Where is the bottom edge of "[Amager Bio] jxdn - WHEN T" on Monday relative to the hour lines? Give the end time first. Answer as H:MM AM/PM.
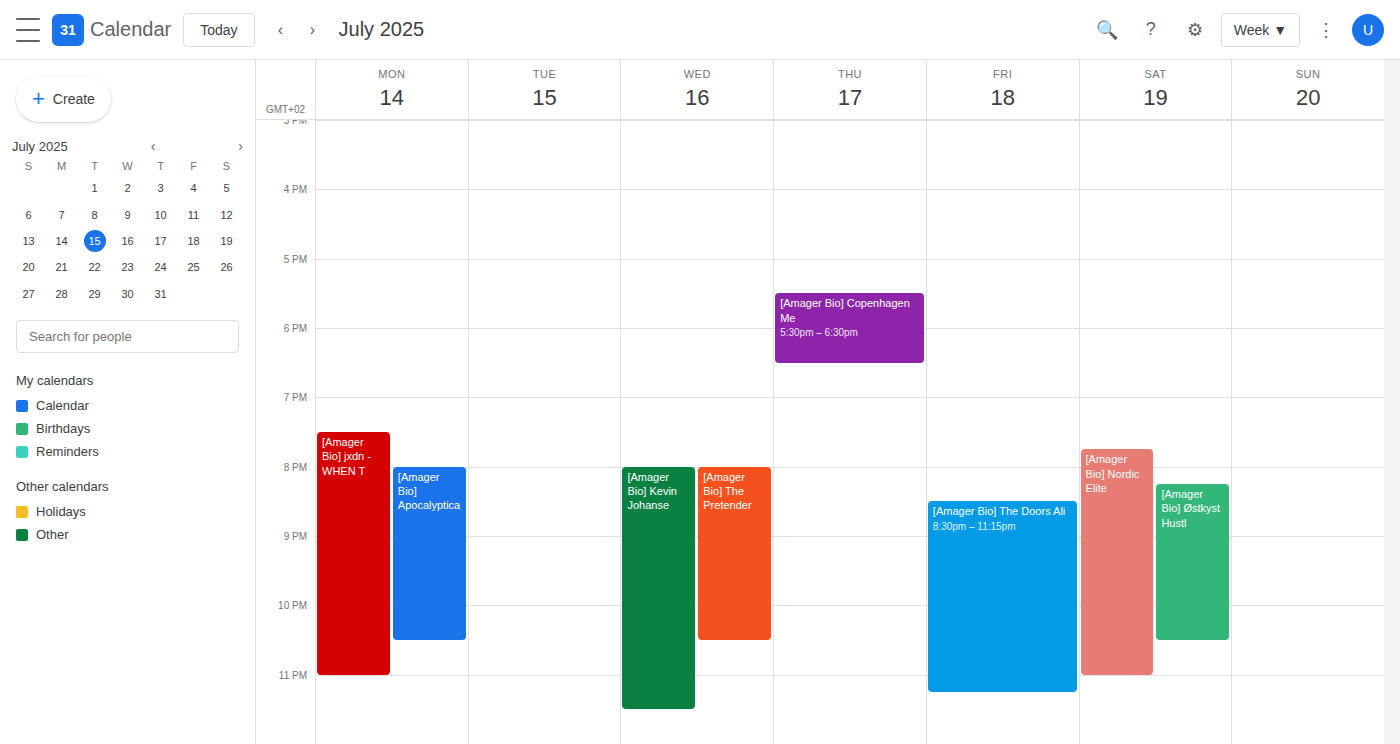
11:00 PM -- exactly on the 11 PM line.